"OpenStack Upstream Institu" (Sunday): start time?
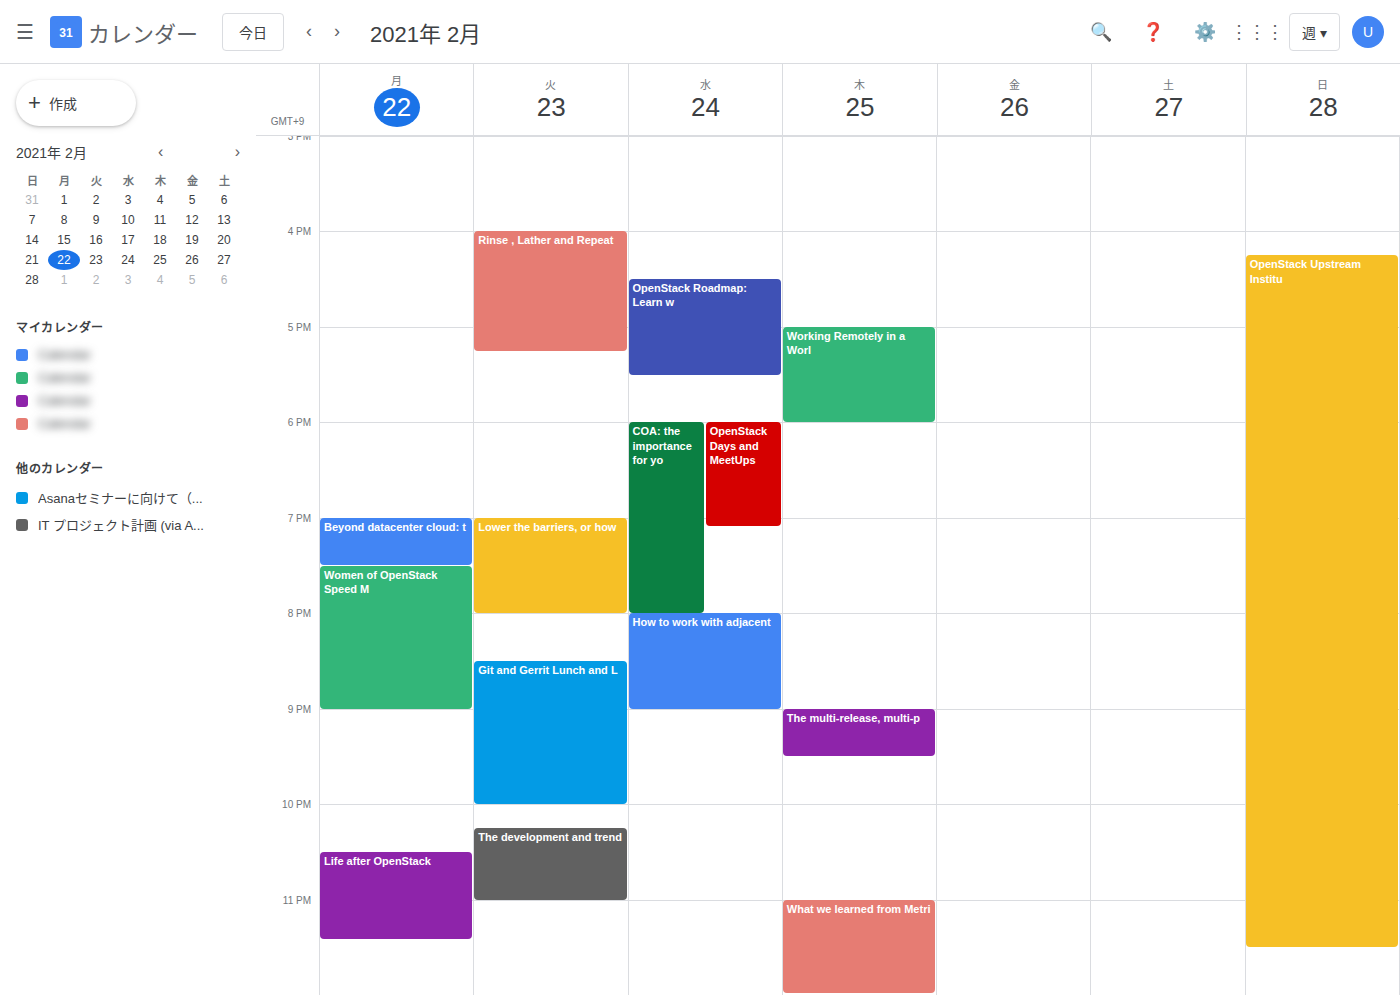
4:15 PM